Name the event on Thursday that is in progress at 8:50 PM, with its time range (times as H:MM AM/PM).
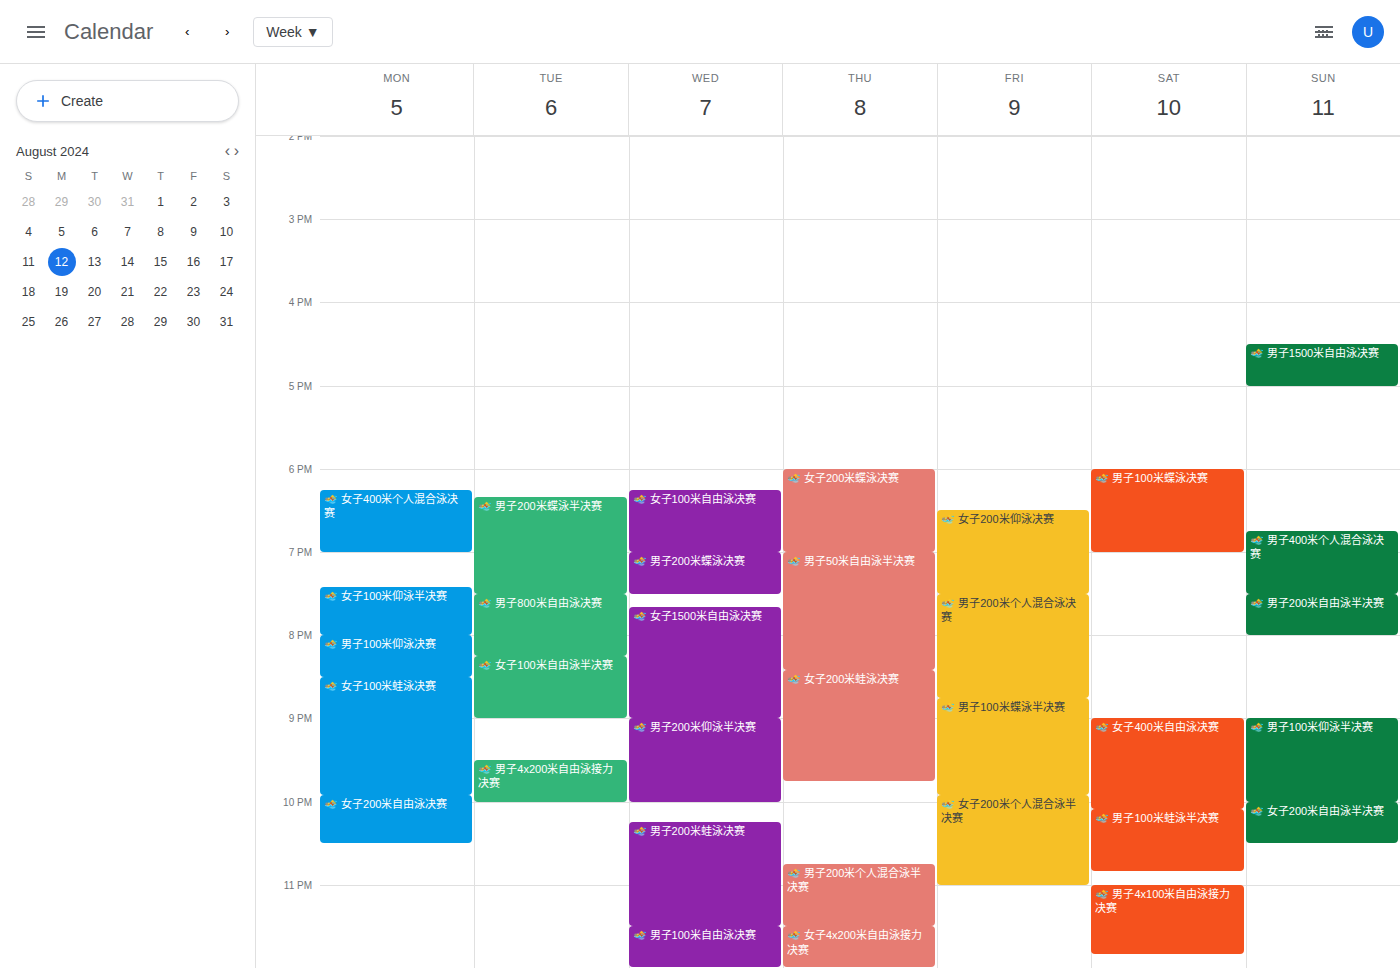
"🏊 女子200米蛙泳决赛", 8:25 PM to 9:45 PM